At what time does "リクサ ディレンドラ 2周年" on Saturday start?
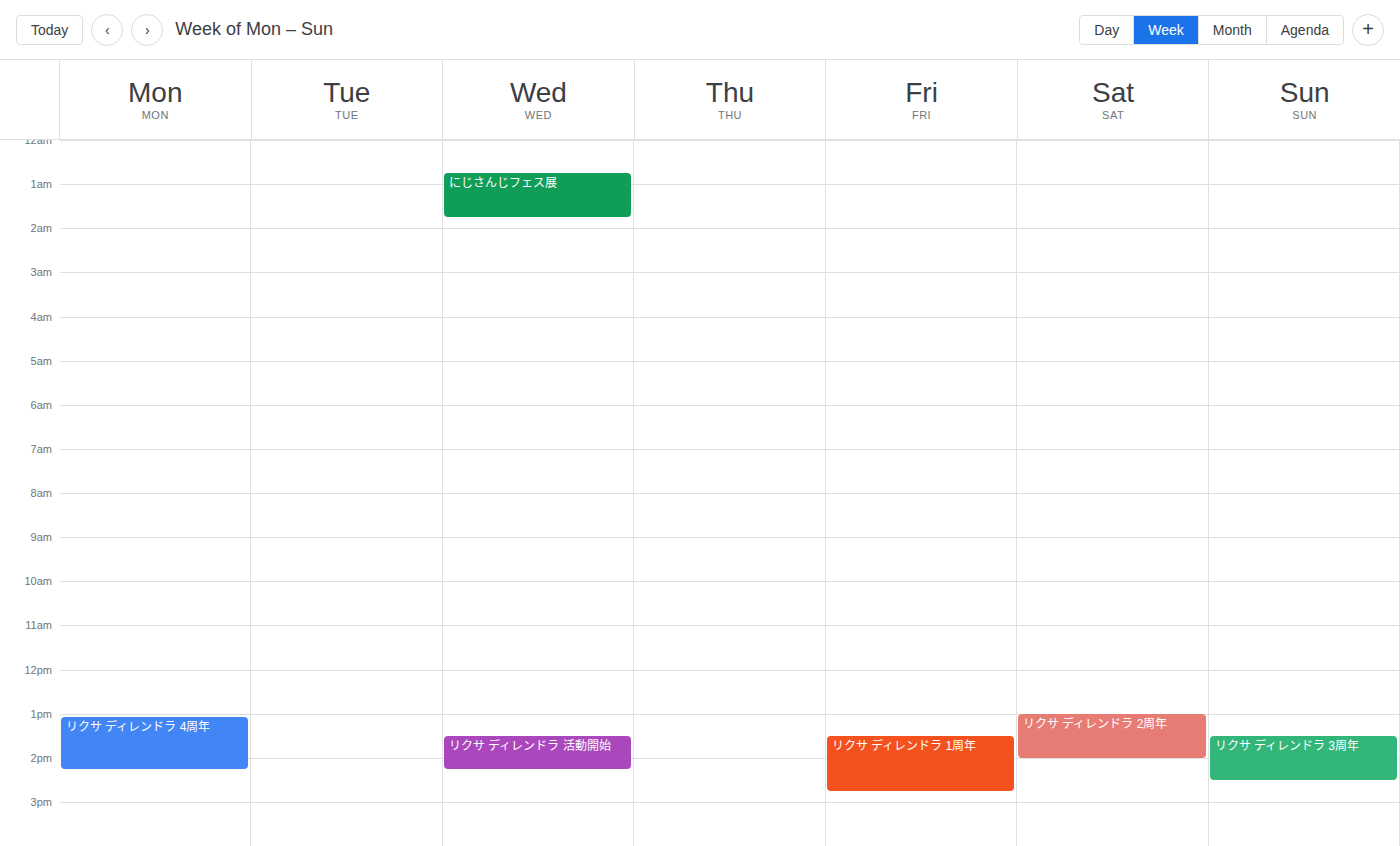
1:00 PM